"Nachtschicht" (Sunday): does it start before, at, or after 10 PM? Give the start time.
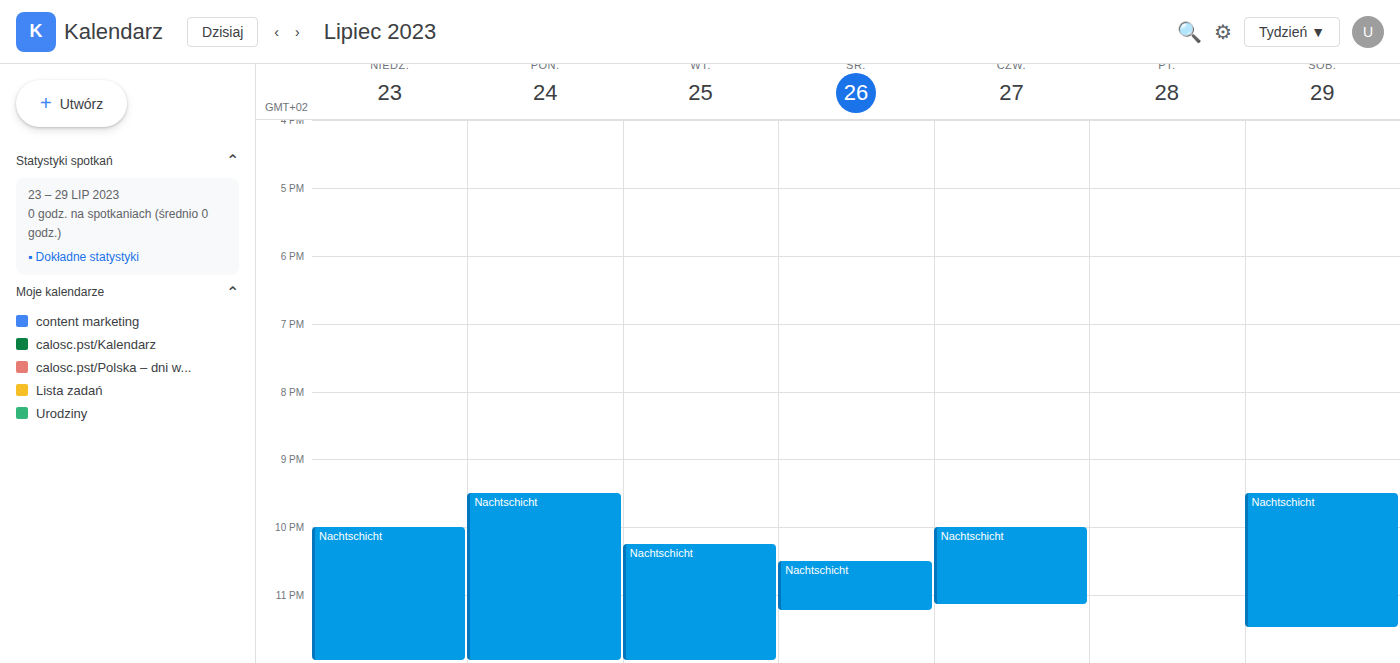
10:00 PM -- exactly at 10 PM, on the 10 PM line.